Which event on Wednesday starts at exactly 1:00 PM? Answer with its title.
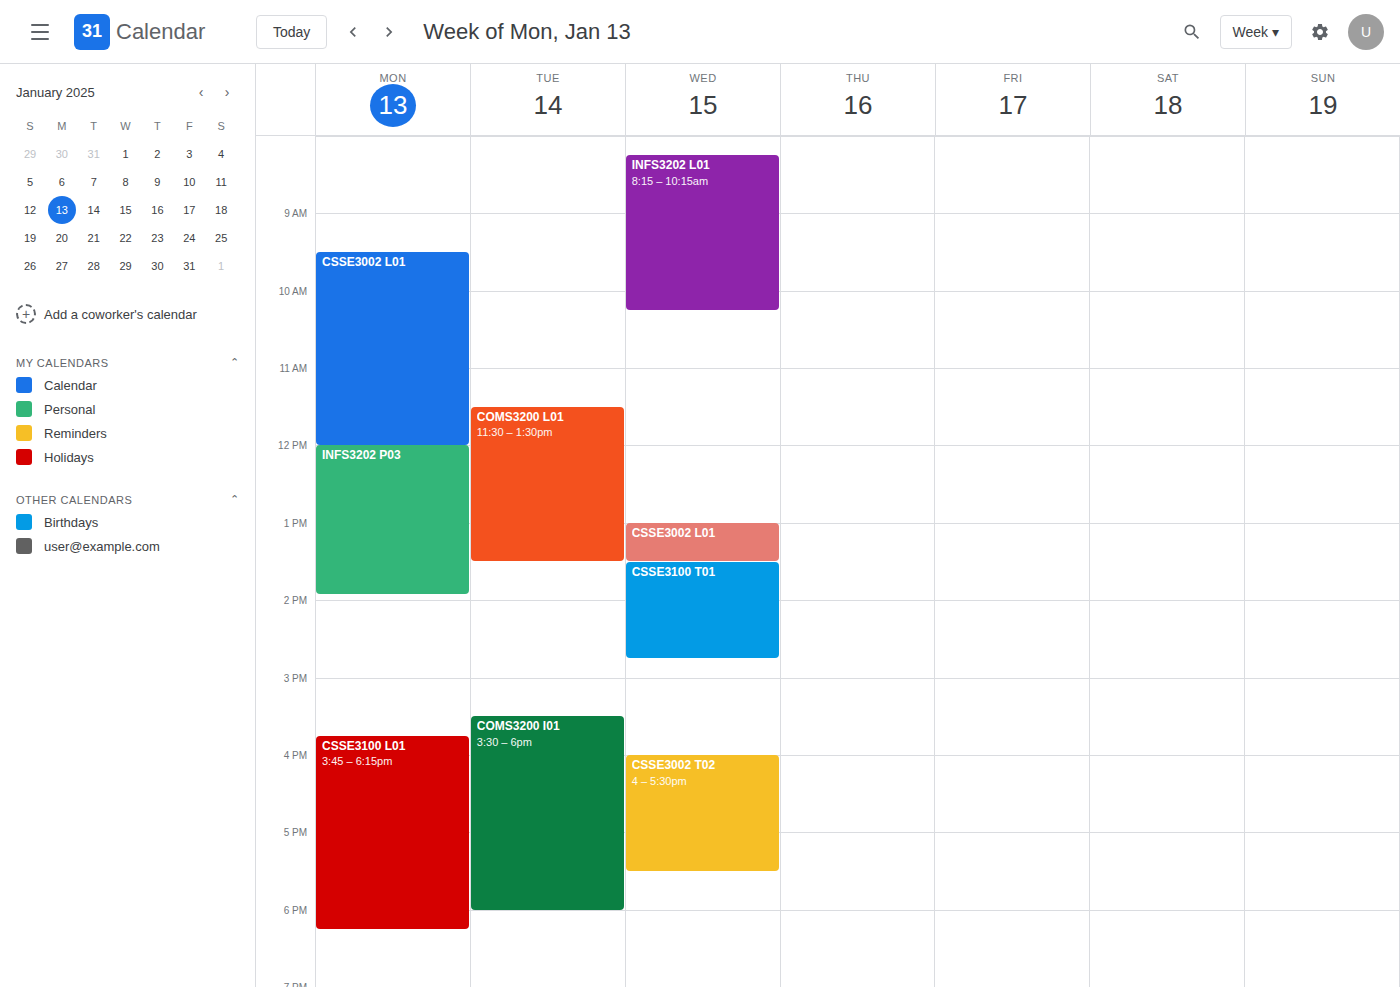
"CSSE3002 L01"